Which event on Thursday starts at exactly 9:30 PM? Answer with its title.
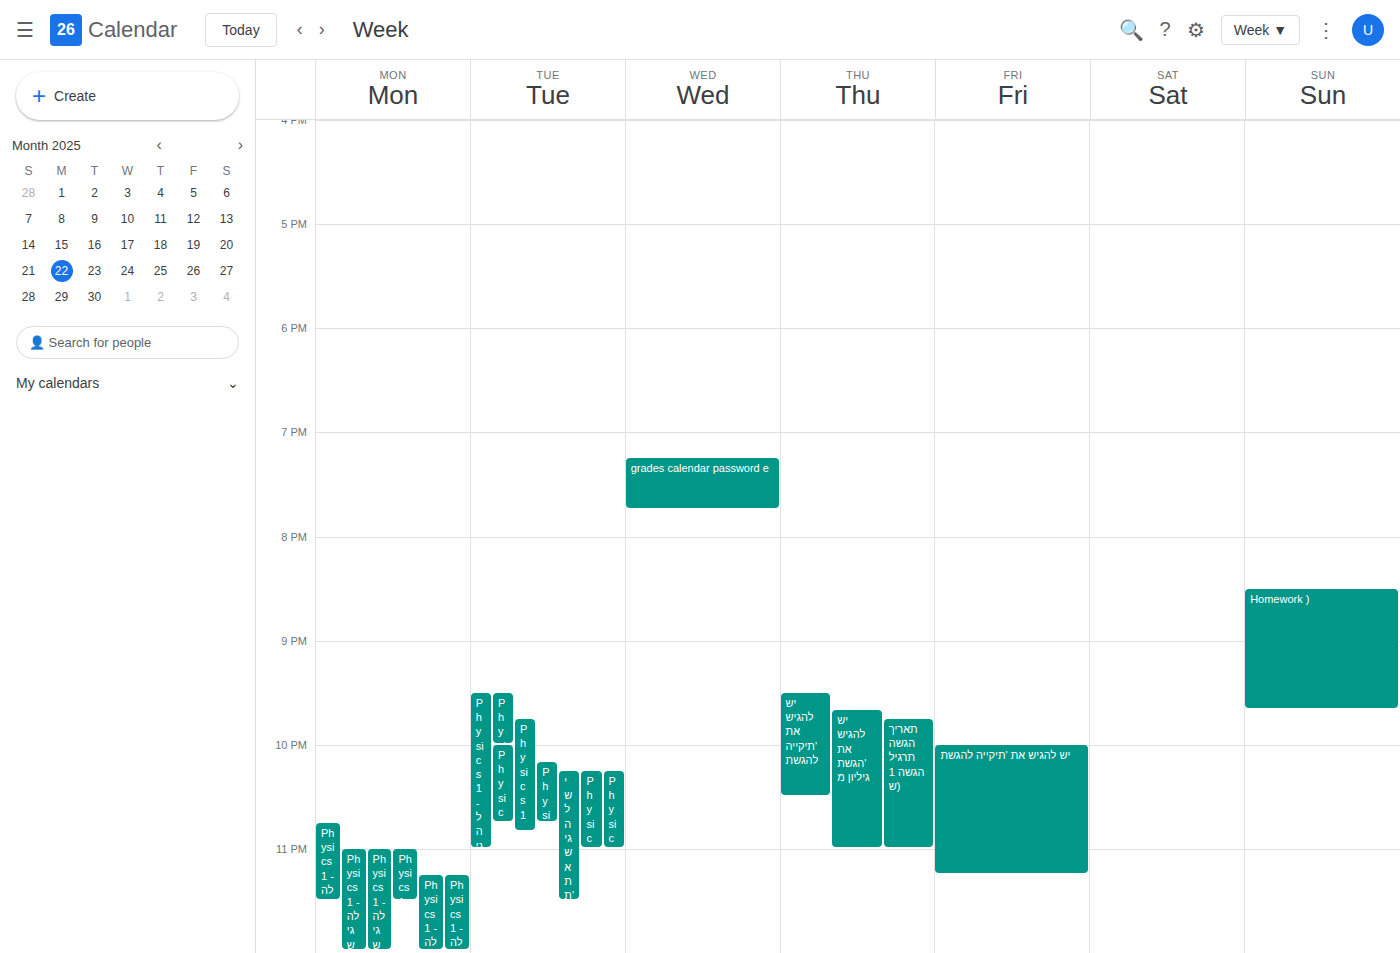
"יש להגיש את 'תיקייה להגשת"